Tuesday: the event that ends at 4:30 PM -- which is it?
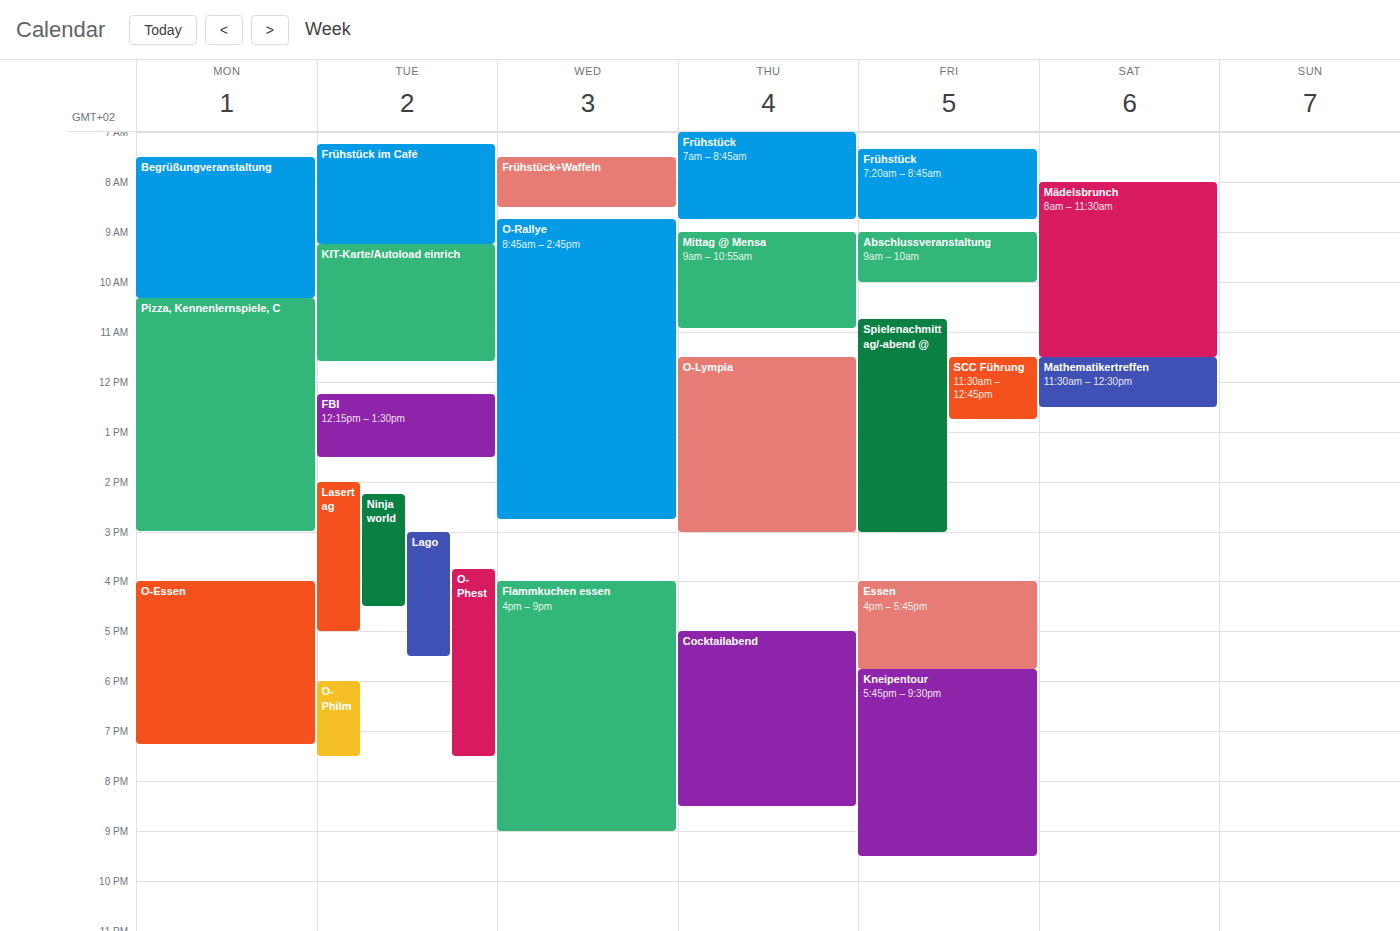
"Ninjaworld"